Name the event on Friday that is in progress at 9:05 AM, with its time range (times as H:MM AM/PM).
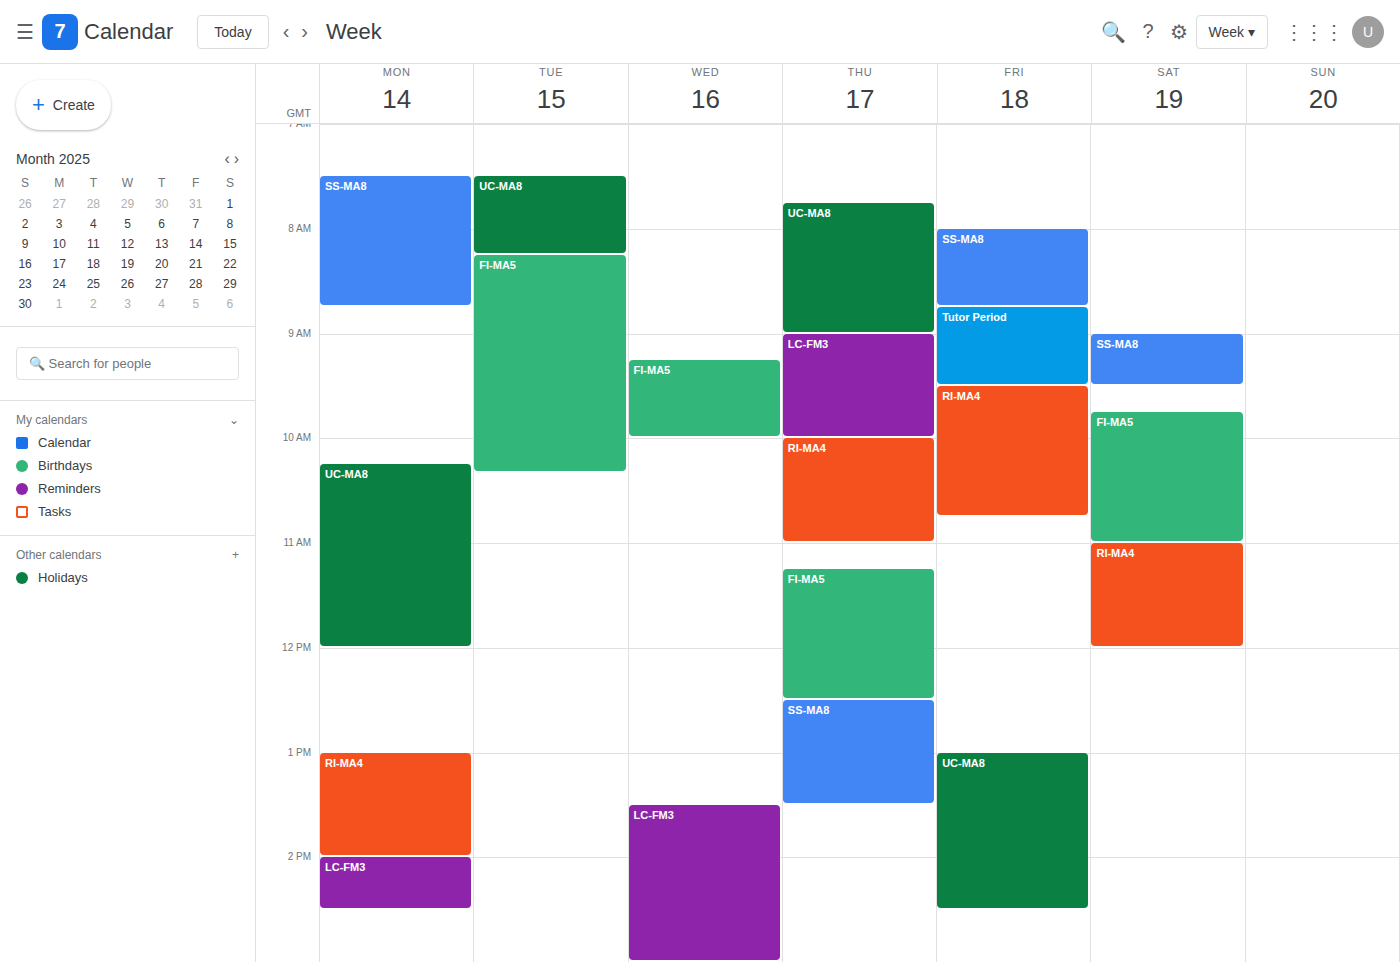
"Tutor Period", 8:45 AM to 9:30 AM